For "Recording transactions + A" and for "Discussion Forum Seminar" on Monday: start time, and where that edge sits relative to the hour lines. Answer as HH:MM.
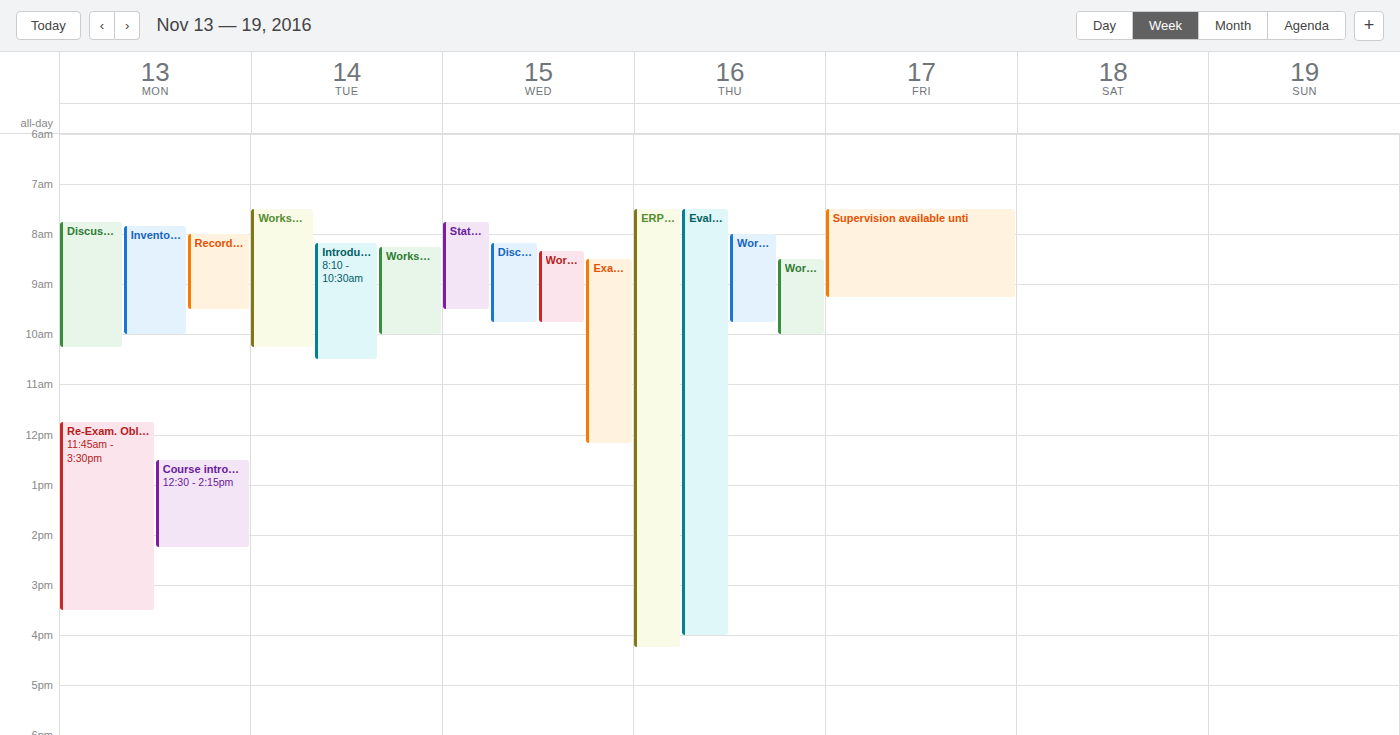
"Recording transactions + A": 08:00, exactly on the 08:00 line. "Discussion Forum Seminar": 07:45, neither: three quarters of the way from the 07:00 line to the 08:00 line.